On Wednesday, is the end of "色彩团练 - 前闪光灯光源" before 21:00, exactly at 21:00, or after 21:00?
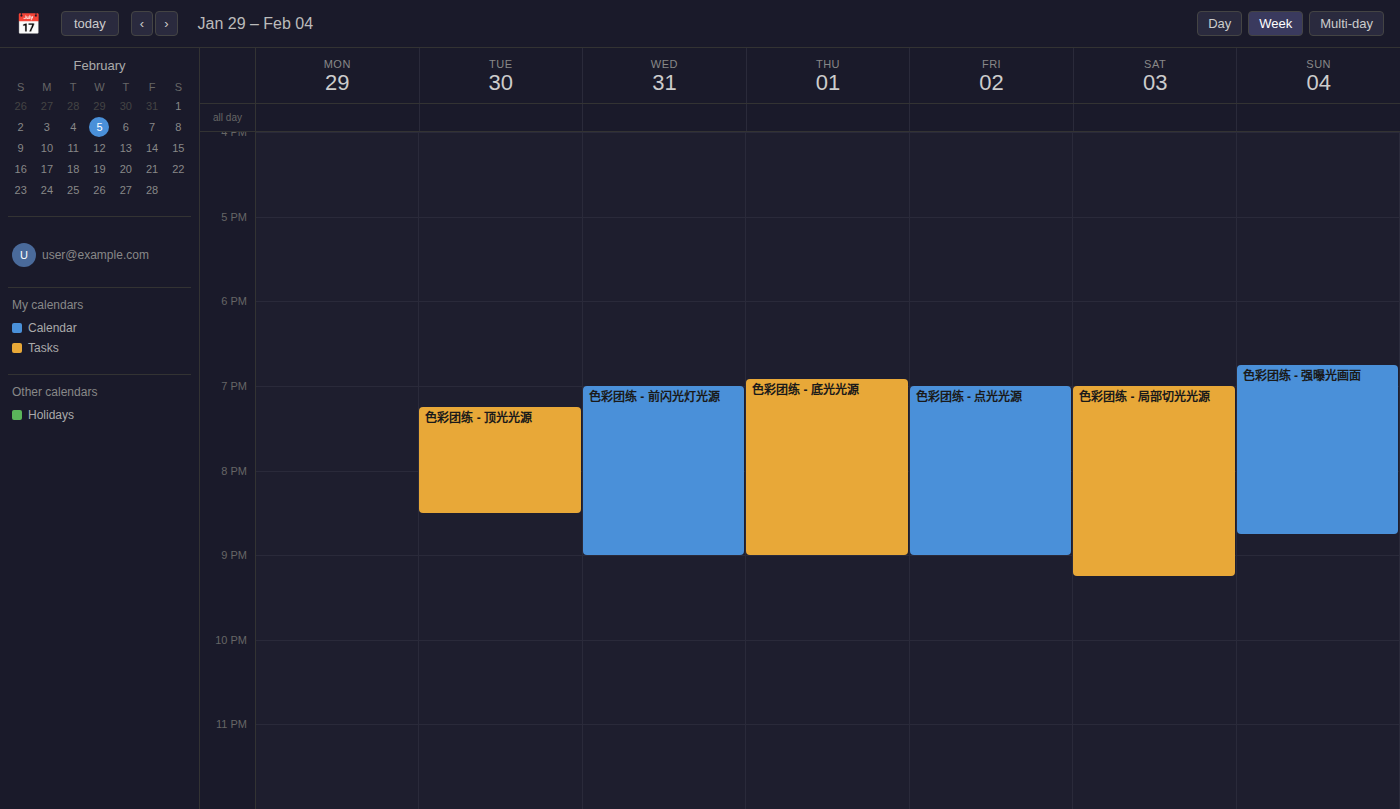
21:00 -- exactly at 21:00, on the 21:00 line.